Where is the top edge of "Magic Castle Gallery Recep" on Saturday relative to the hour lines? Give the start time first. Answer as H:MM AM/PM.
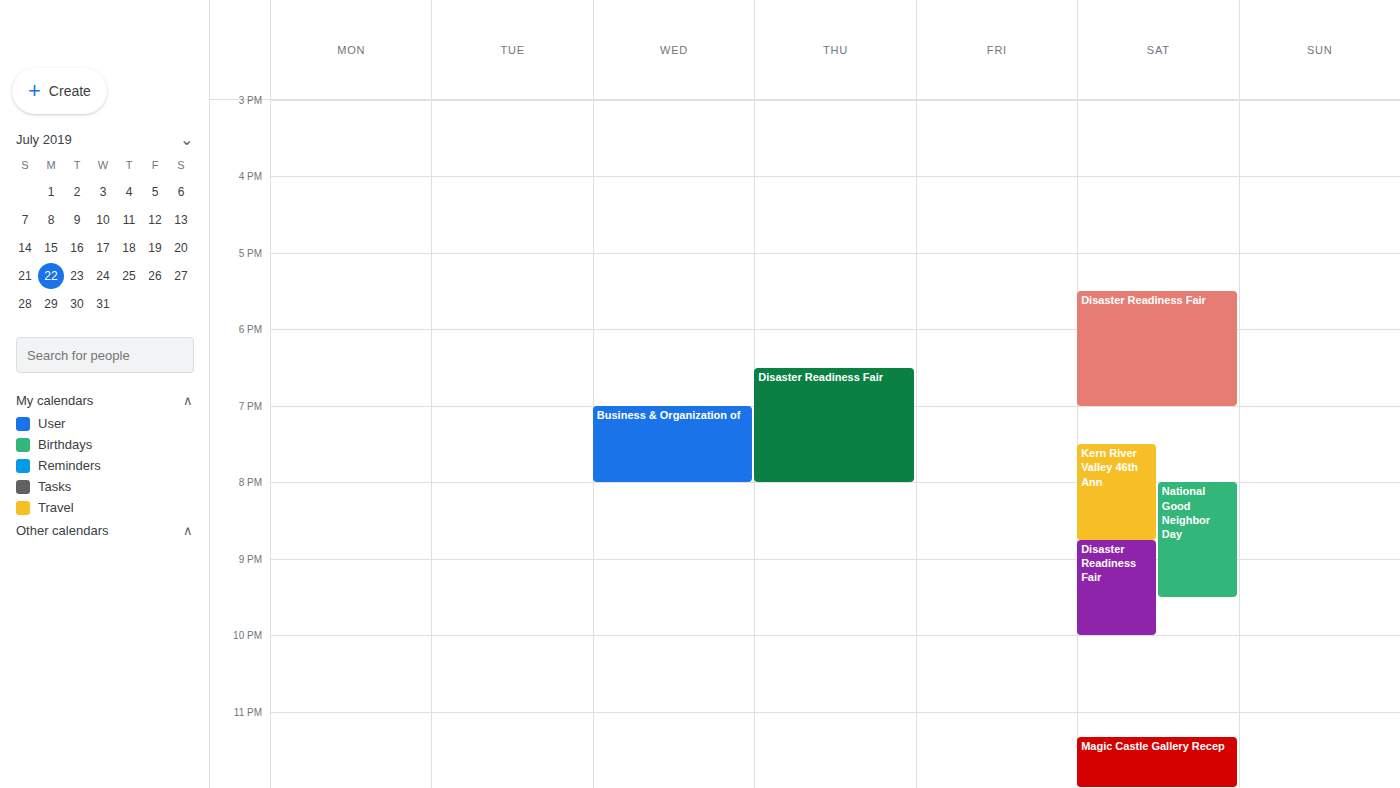
11:20 PM -- neither: 20 minutes below the 11 PM line and 40 minutes above the 12 AM line.